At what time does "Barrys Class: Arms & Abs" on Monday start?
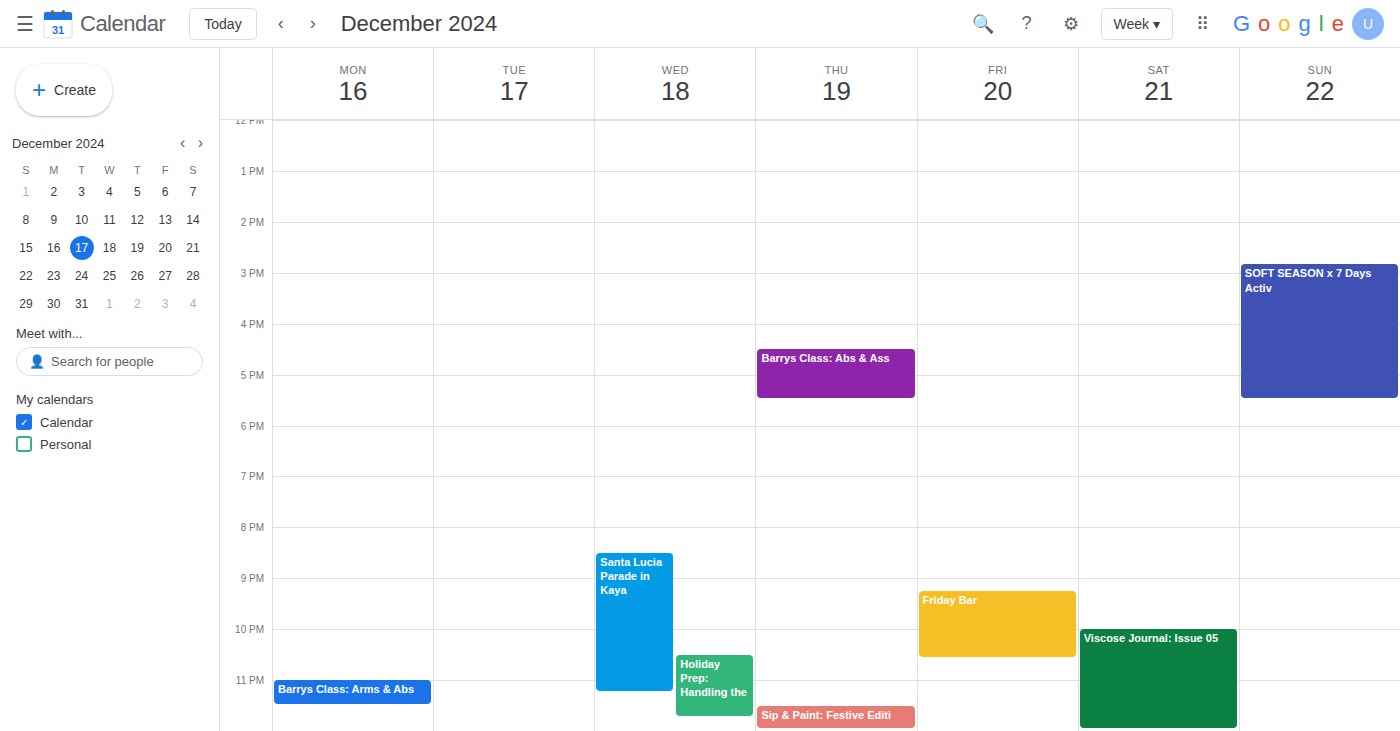
11:00 PM